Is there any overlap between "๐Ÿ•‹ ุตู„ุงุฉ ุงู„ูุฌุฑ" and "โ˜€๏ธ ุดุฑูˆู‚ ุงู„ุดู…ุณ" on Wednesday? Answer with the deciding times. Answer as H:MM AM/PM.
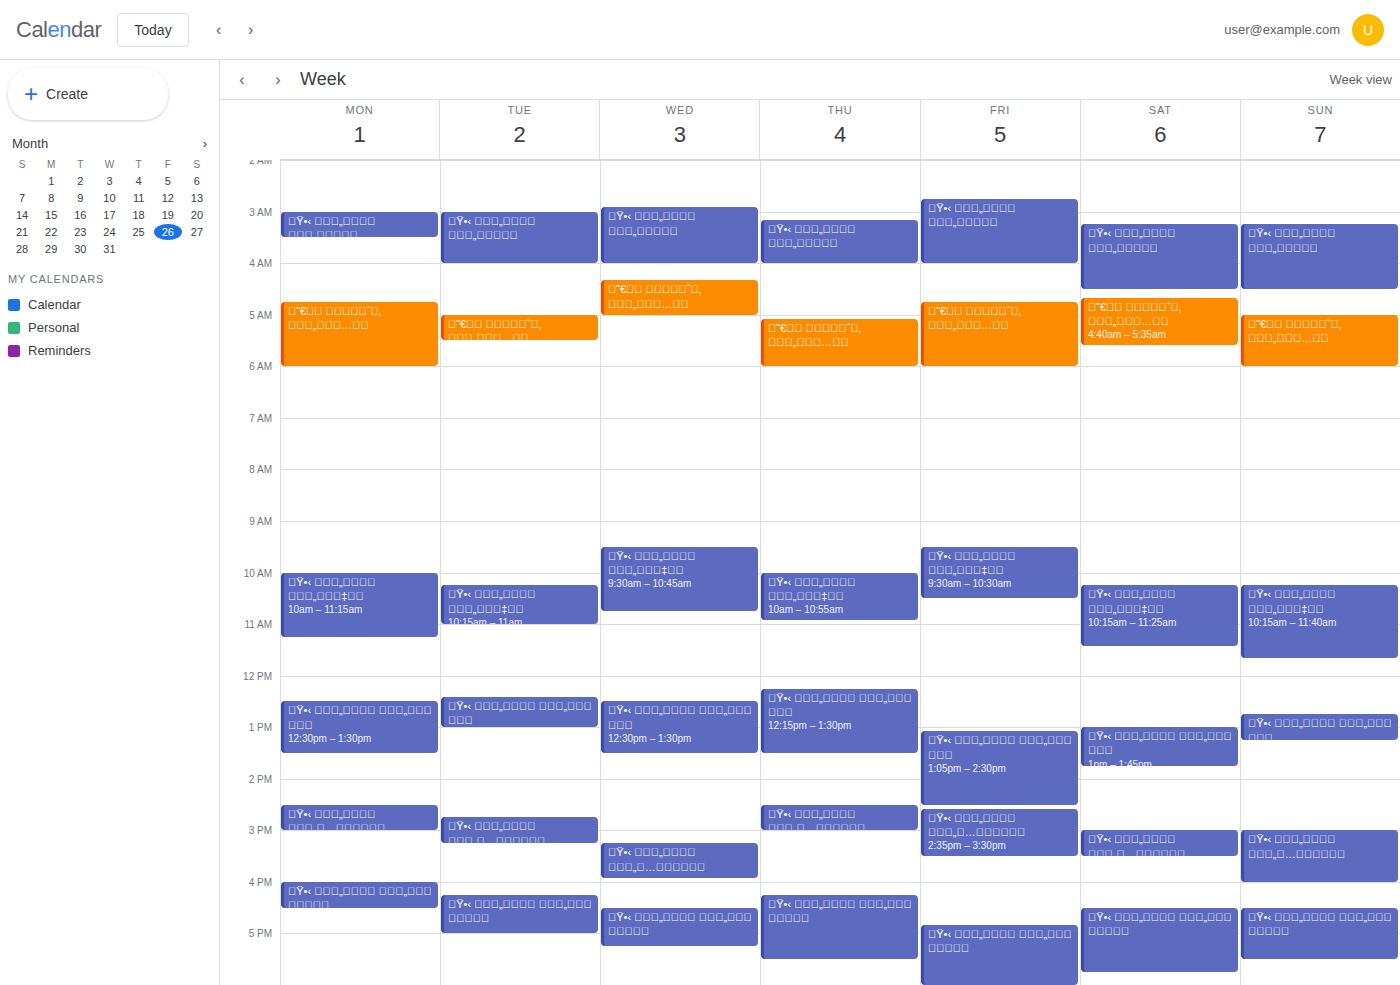
"๐Ÿ•‹ ุตู„ุงุฉ ุงู„ูุฌุฑ" ends at 4:00 AM and "โ˜€๏ธ ุดุฑูˆู‚ ุงู„ุดู…ุณ" starts at 4:20 AM -- no overlap.